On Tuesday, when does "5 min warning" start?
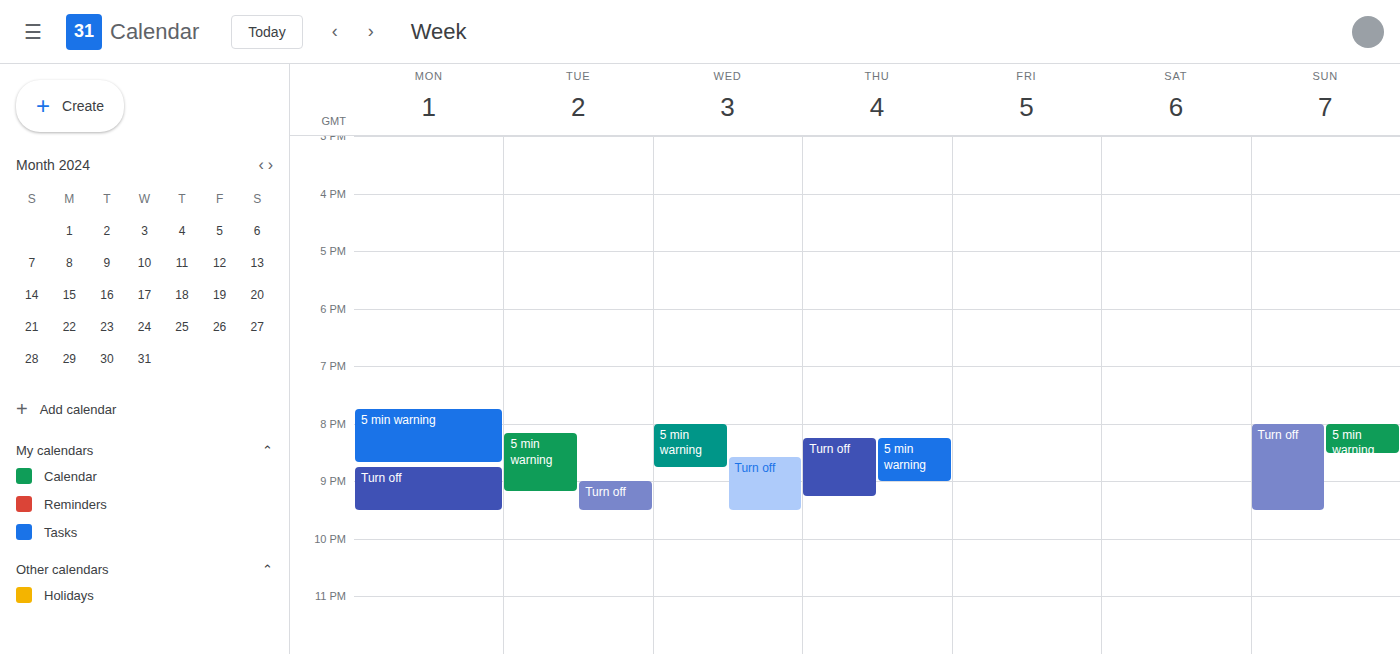
20:10